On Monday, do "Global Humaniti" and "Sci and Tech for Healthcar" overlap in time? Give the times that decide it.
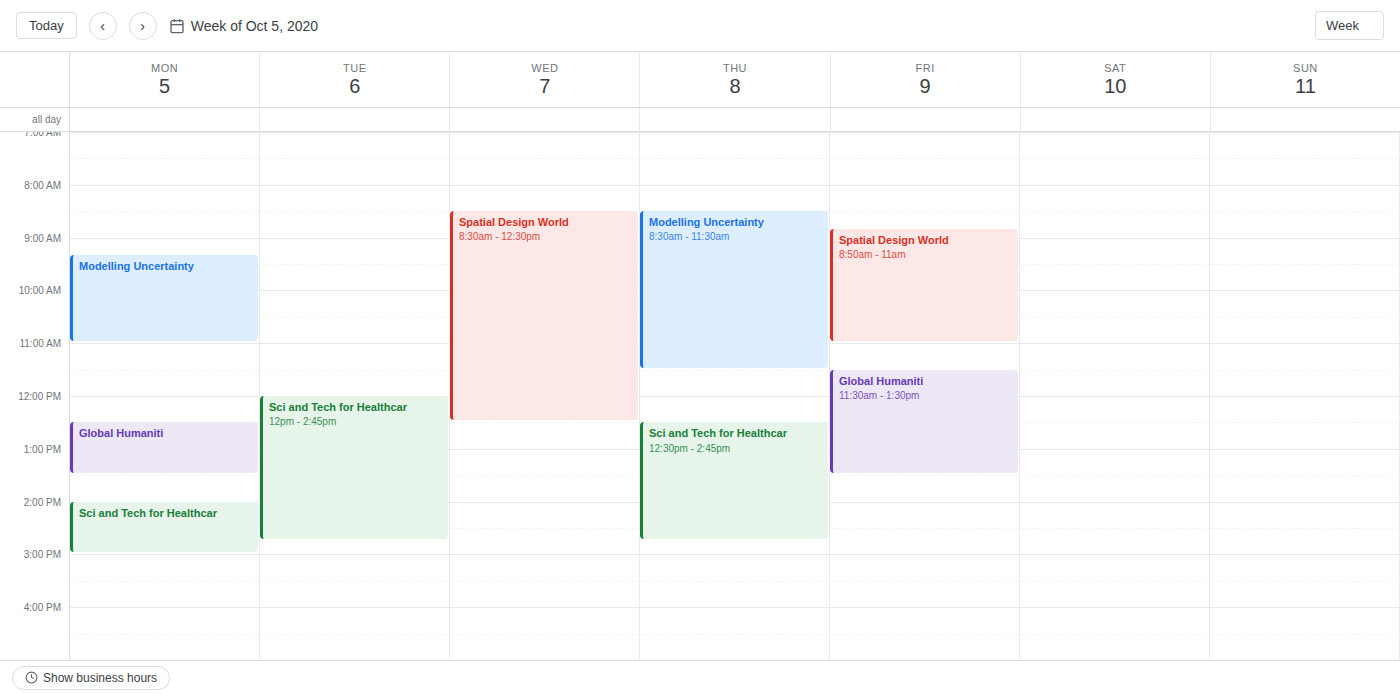
"Global Humaniti" ends at 13:30 and "Sci and Tech for Healthcar" starts at 14:00 -- no overlap.